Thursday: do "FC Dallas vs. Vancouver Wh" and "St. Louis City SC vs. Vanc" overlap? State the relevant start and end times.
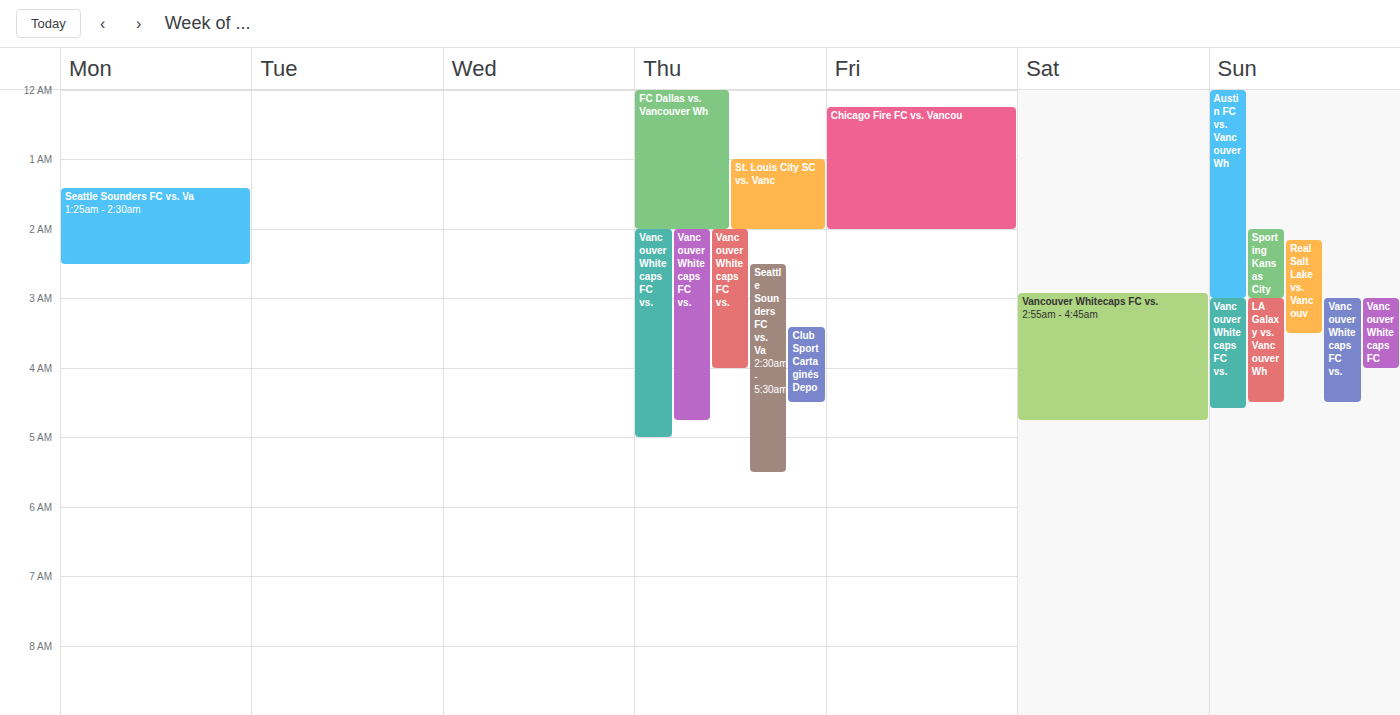
"St. Louis City SC vs. Vanc" starts at 1:00 AM, before "FC Dallas vs. Vancouver Wh" ends at 2:00 AM -- they overlap.